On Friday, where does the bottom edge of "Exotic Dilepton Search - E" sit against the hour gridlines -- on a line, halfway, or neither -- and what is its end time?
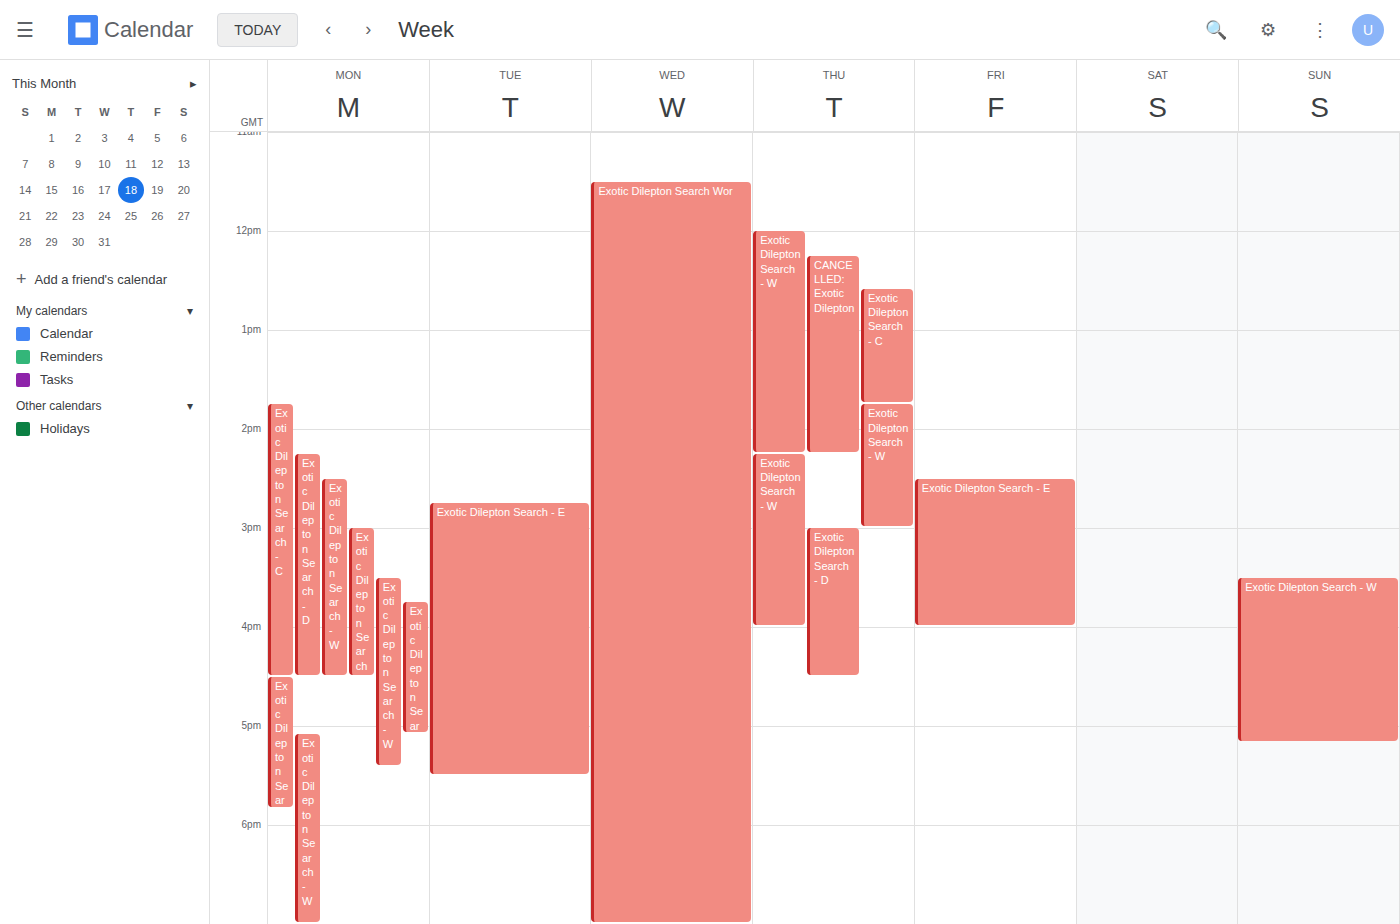
4:00 PM -- exactly on the 4 PM line.